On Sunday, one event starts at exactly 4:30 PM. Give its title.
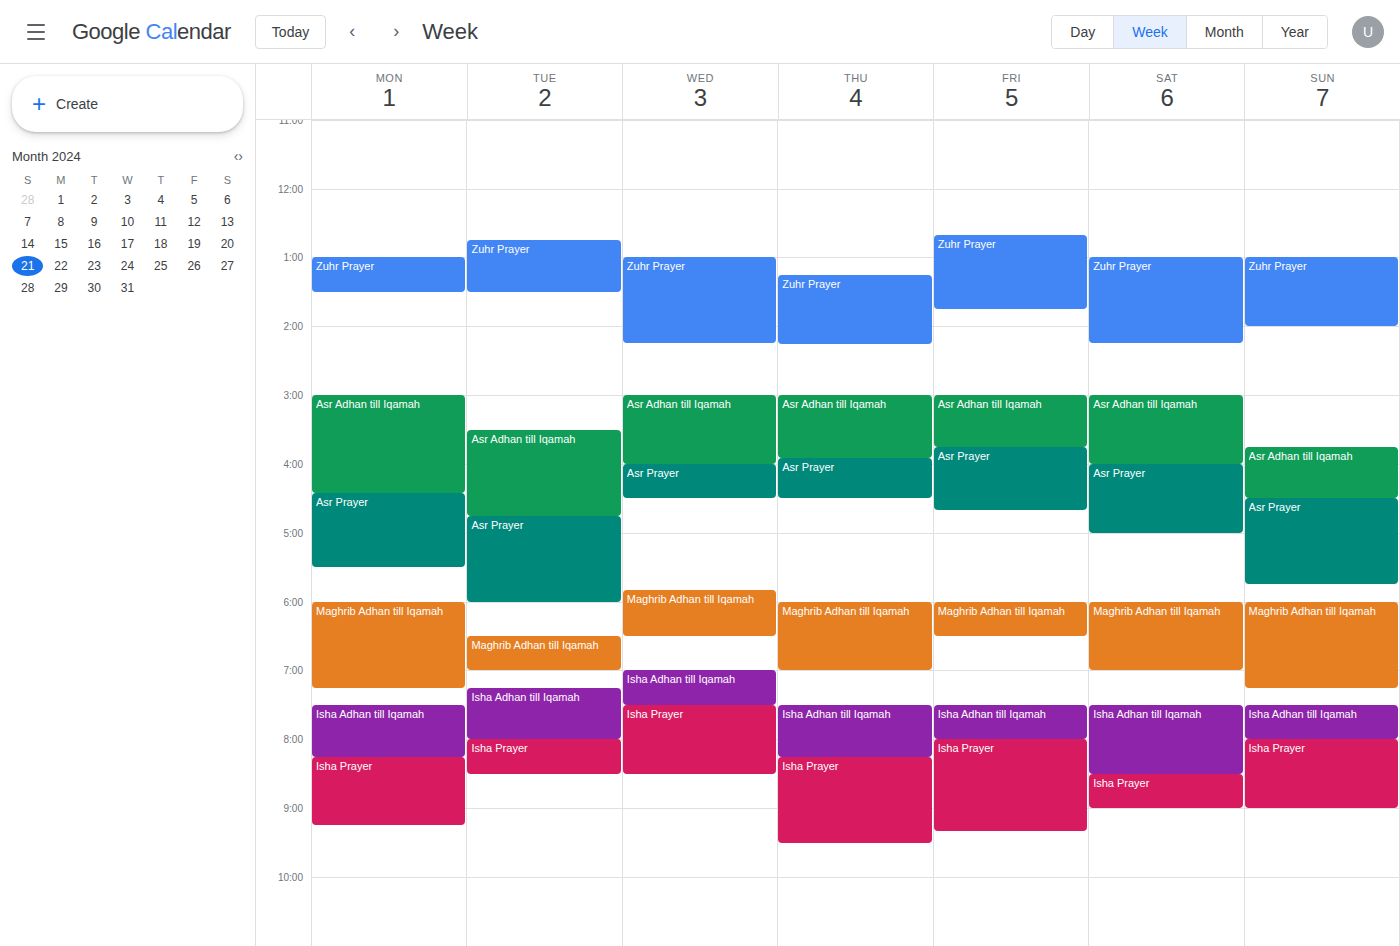
"Asr Prayer"